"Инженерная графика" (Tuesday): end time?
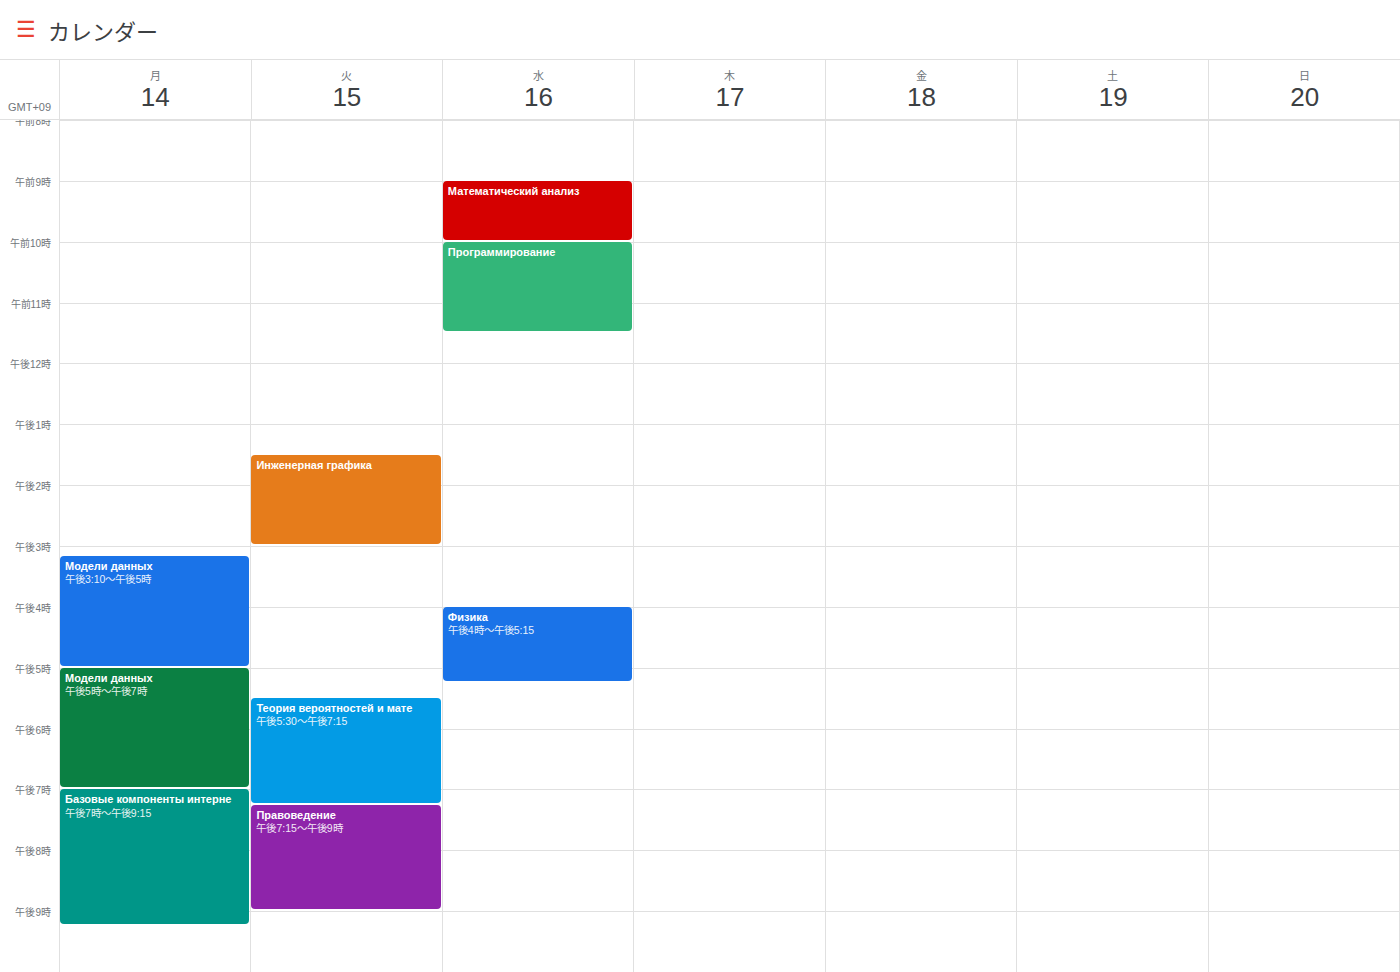
15:00